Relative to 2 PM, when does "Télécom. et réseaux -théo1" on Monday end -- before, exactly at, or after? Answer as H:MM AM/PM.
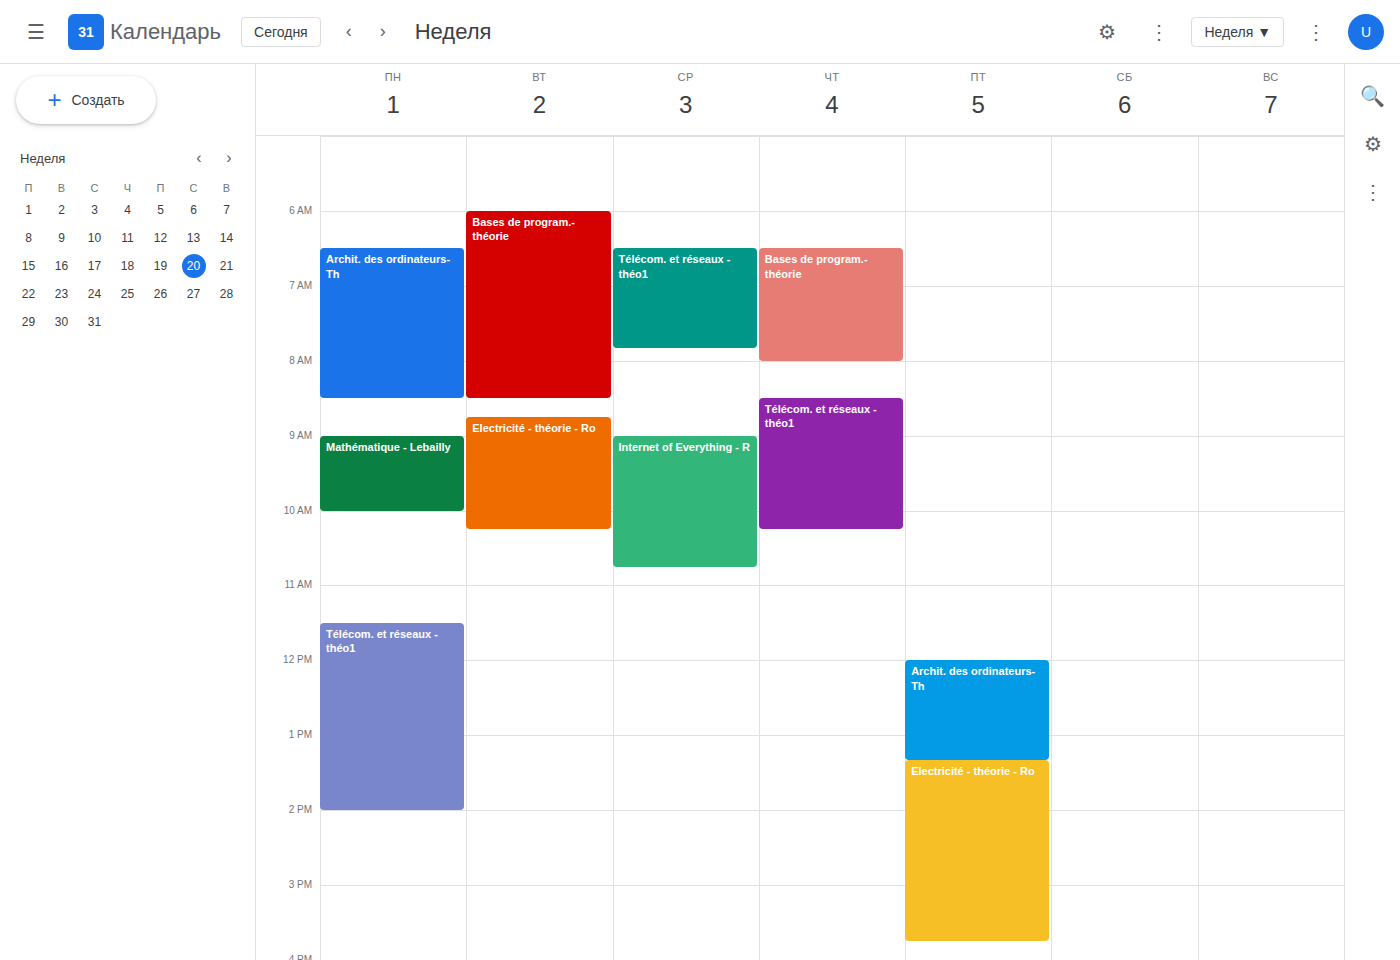
2:00 PM -- exactly at 2 PM, on the 2 PM line.